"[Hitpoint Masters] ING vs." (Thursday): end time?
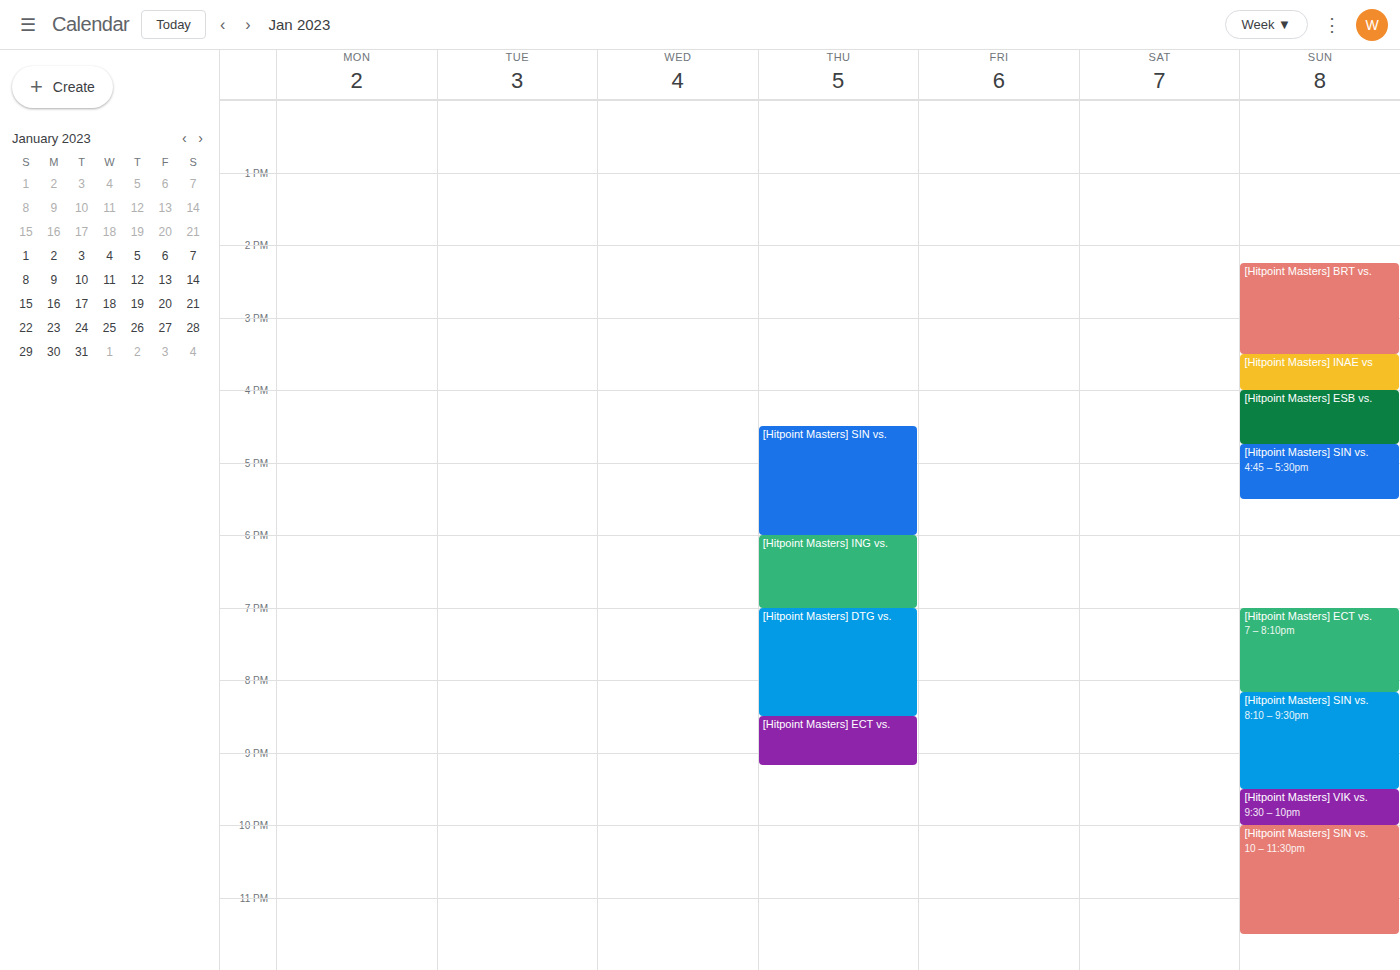
7:00 PM